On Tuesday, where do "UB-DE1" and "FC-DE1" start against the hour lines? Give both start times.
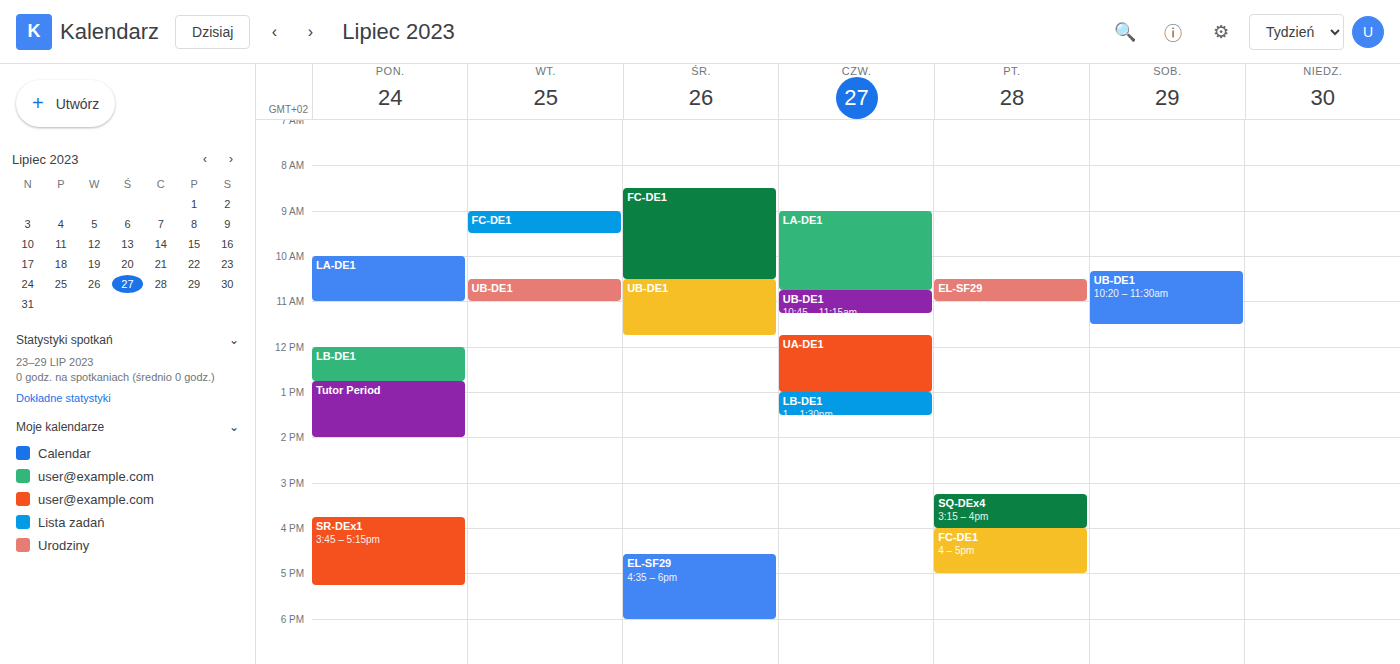
"UB-DE1": 10:30 AM, halfway between the 10 AM and 11 AM lines. "FC-DE1": 9:00 AM, exactly on the 9 AM line.